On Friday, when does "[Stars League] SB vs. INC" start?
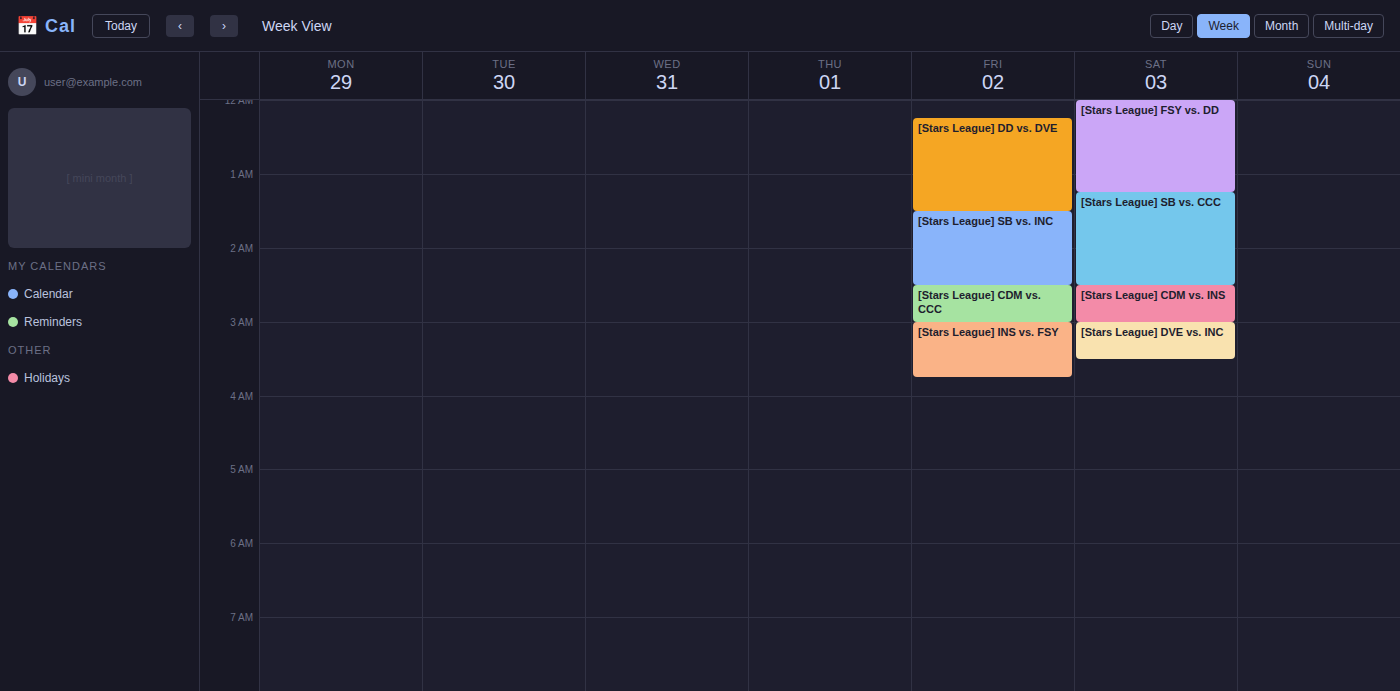
1:30 AM